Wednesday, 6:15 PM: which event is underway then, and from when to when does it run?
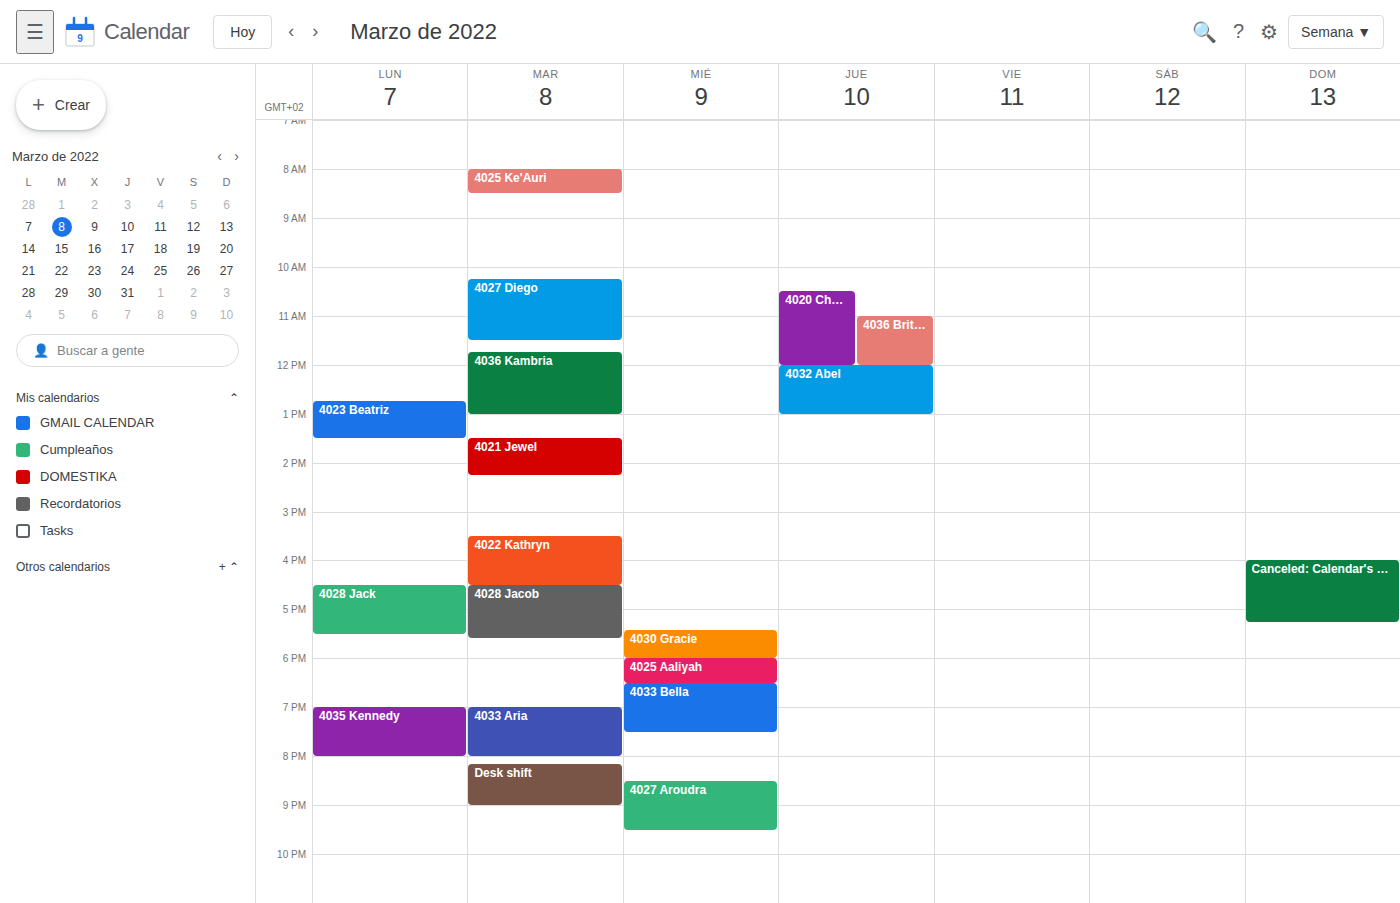
"4025 Aaliyah", 6:00 PM to 6:30 PM